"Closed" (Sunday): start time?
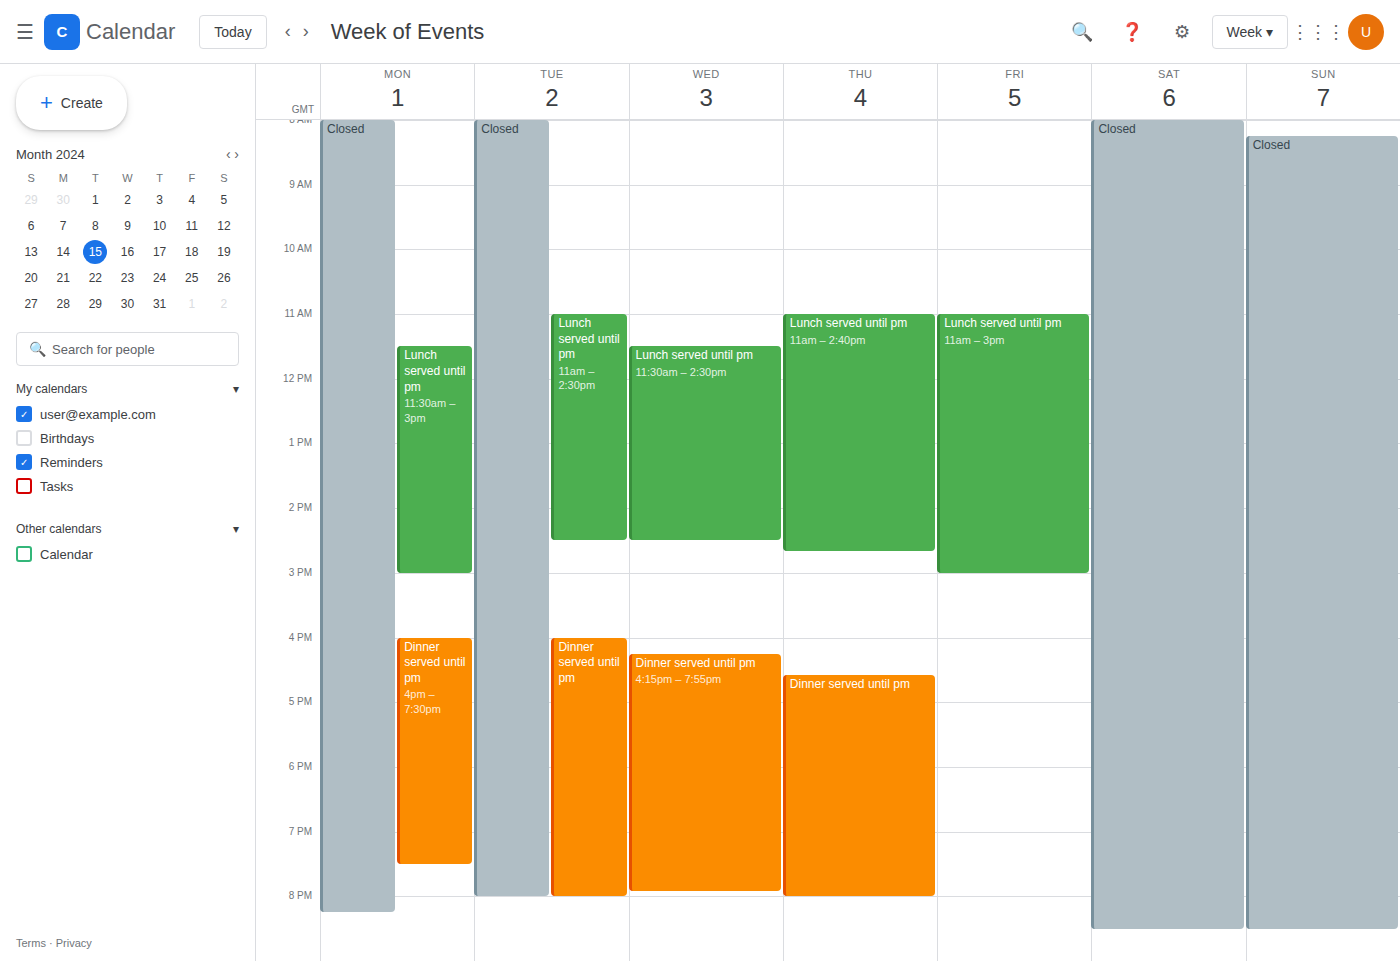
8:15 AM